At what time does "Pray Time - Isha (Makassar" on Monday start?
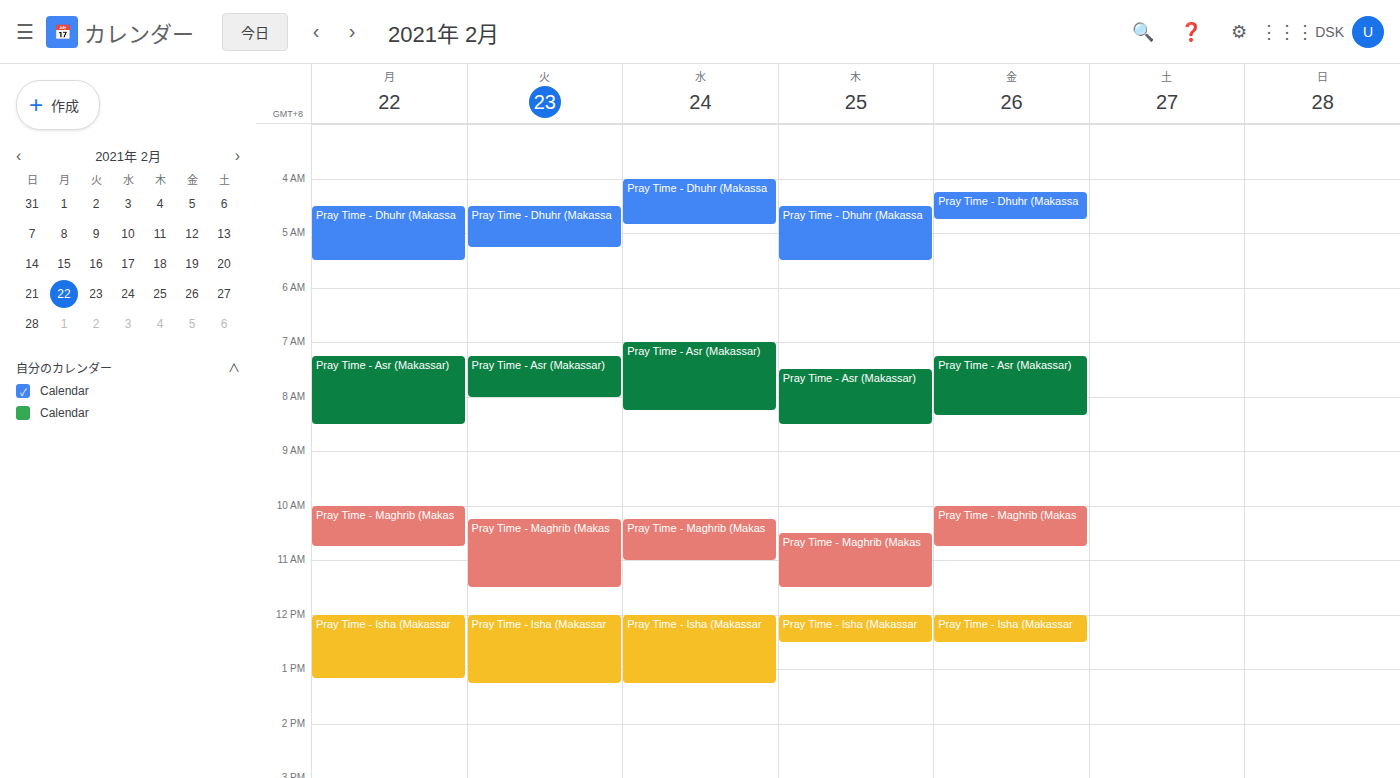
12:00 PM